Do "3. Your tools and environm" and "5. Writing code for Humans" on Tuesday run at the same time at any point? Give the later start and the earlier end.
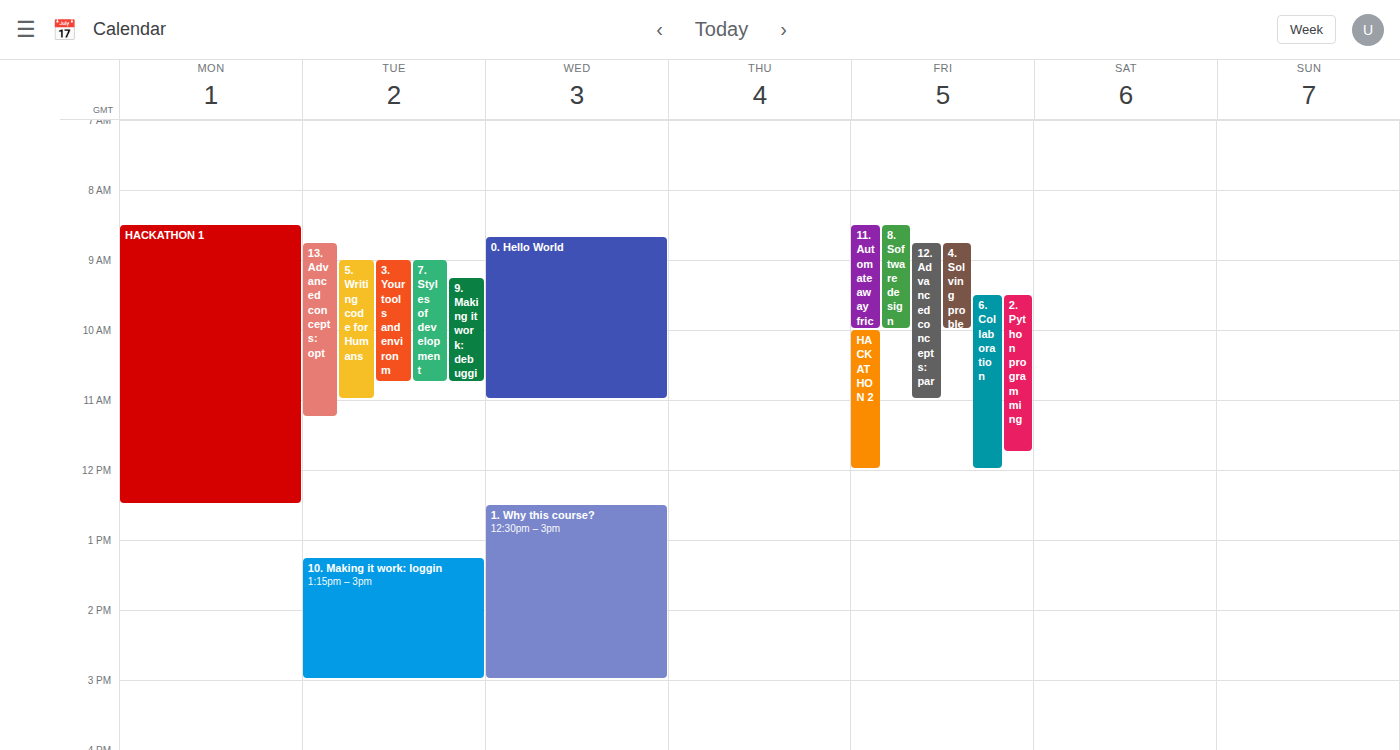
"3. Your tools and environm" runs 09:00 to 10:45, inside "5. Writing code for Humans" -- they overlap.